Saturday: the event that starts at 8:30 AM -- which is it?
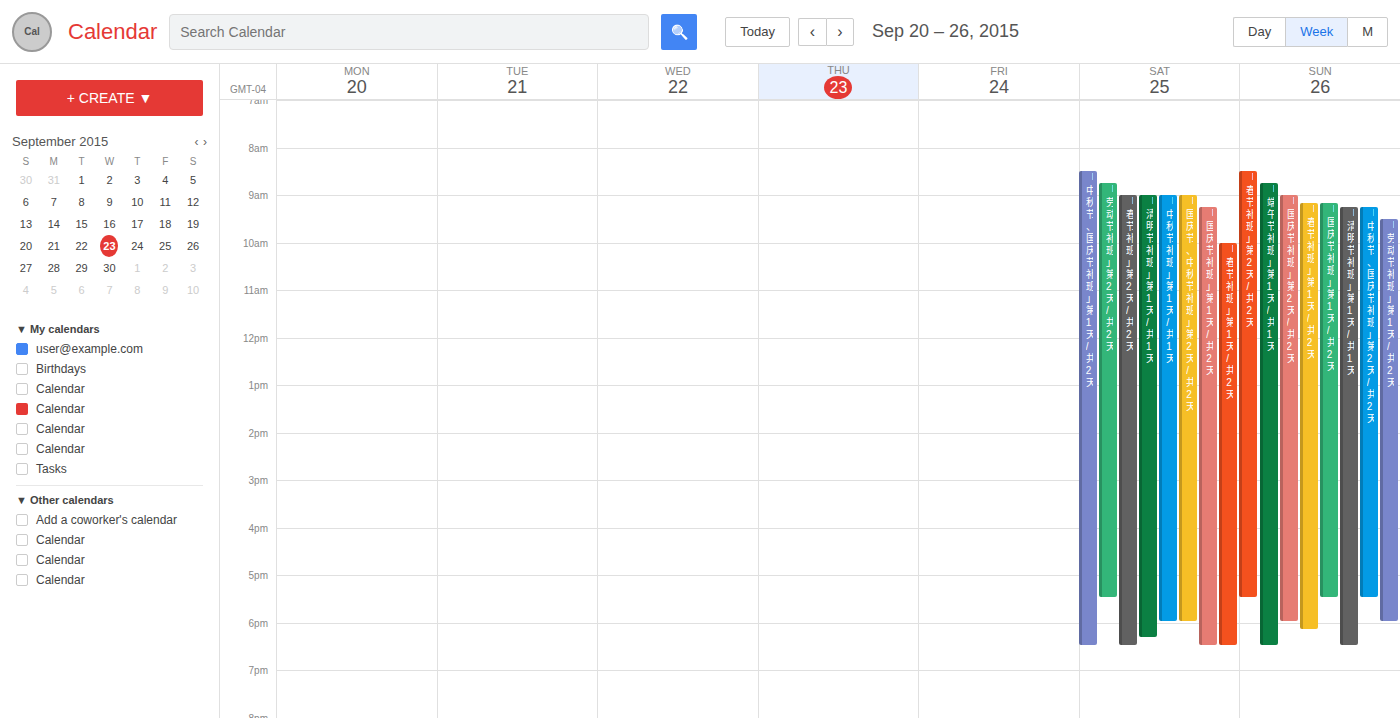
"「中秋节、国庆节 补班」 第1天/共2天"